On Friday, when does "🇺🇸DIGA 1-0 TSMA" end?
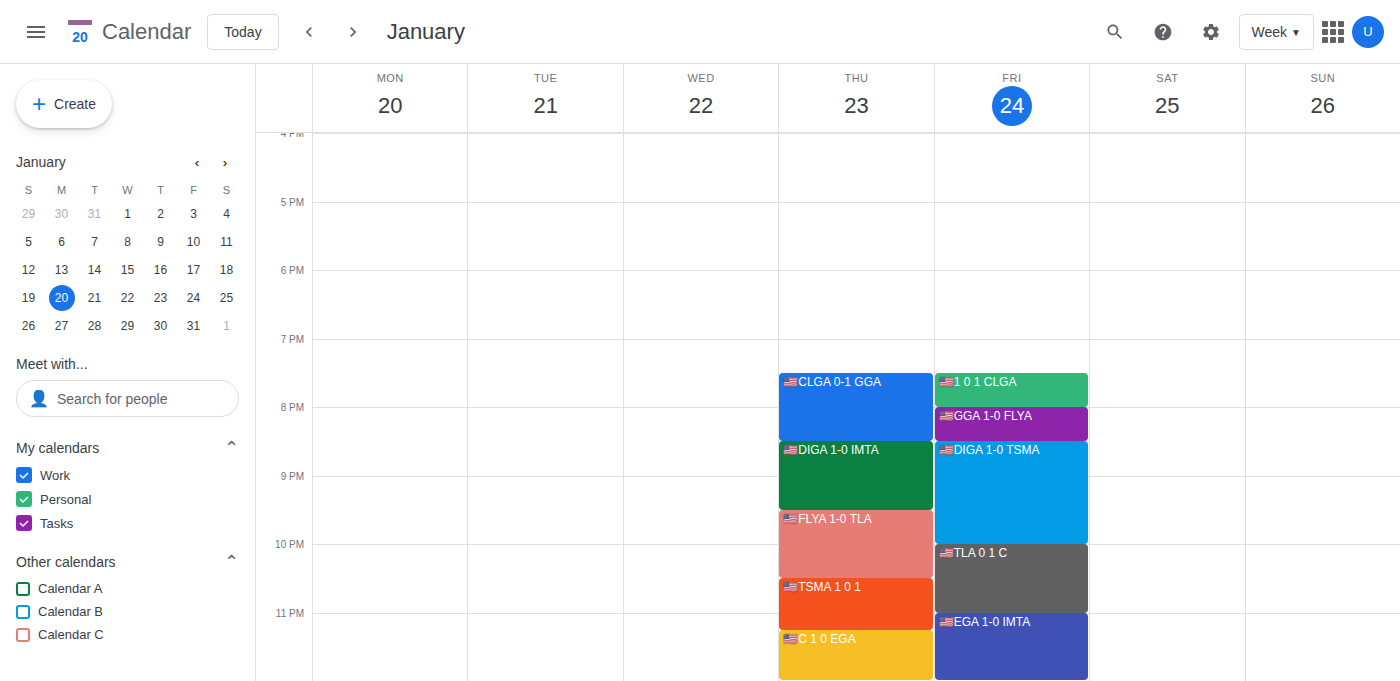
10:00 PM